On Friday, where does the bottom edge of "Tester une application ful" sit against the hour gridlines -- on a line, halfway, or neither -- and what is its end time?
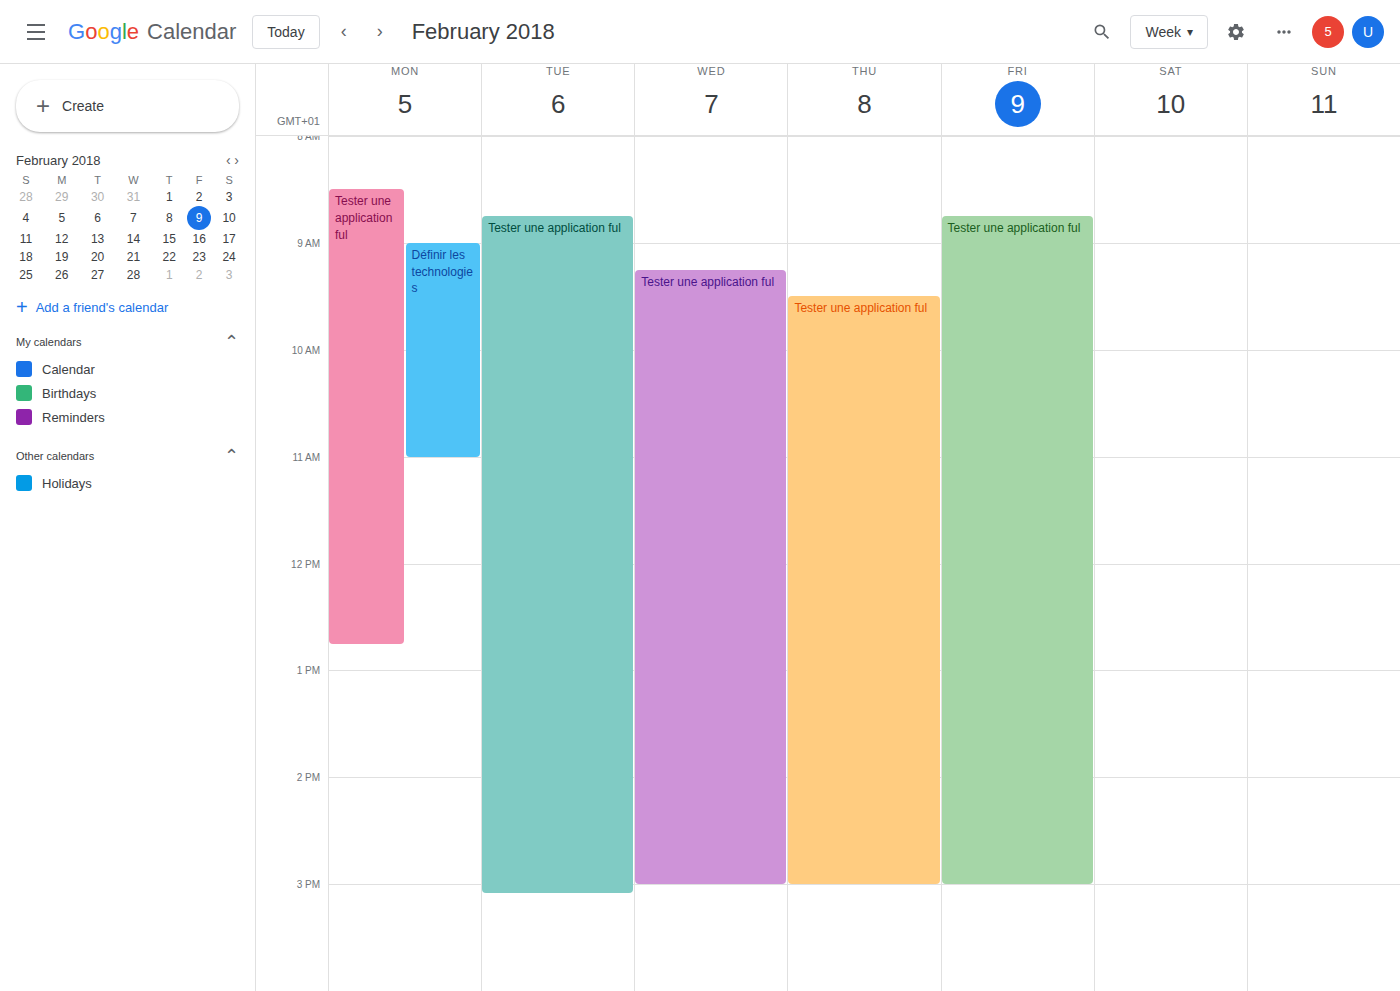
15:00 -- exactly on the 15:00 line.